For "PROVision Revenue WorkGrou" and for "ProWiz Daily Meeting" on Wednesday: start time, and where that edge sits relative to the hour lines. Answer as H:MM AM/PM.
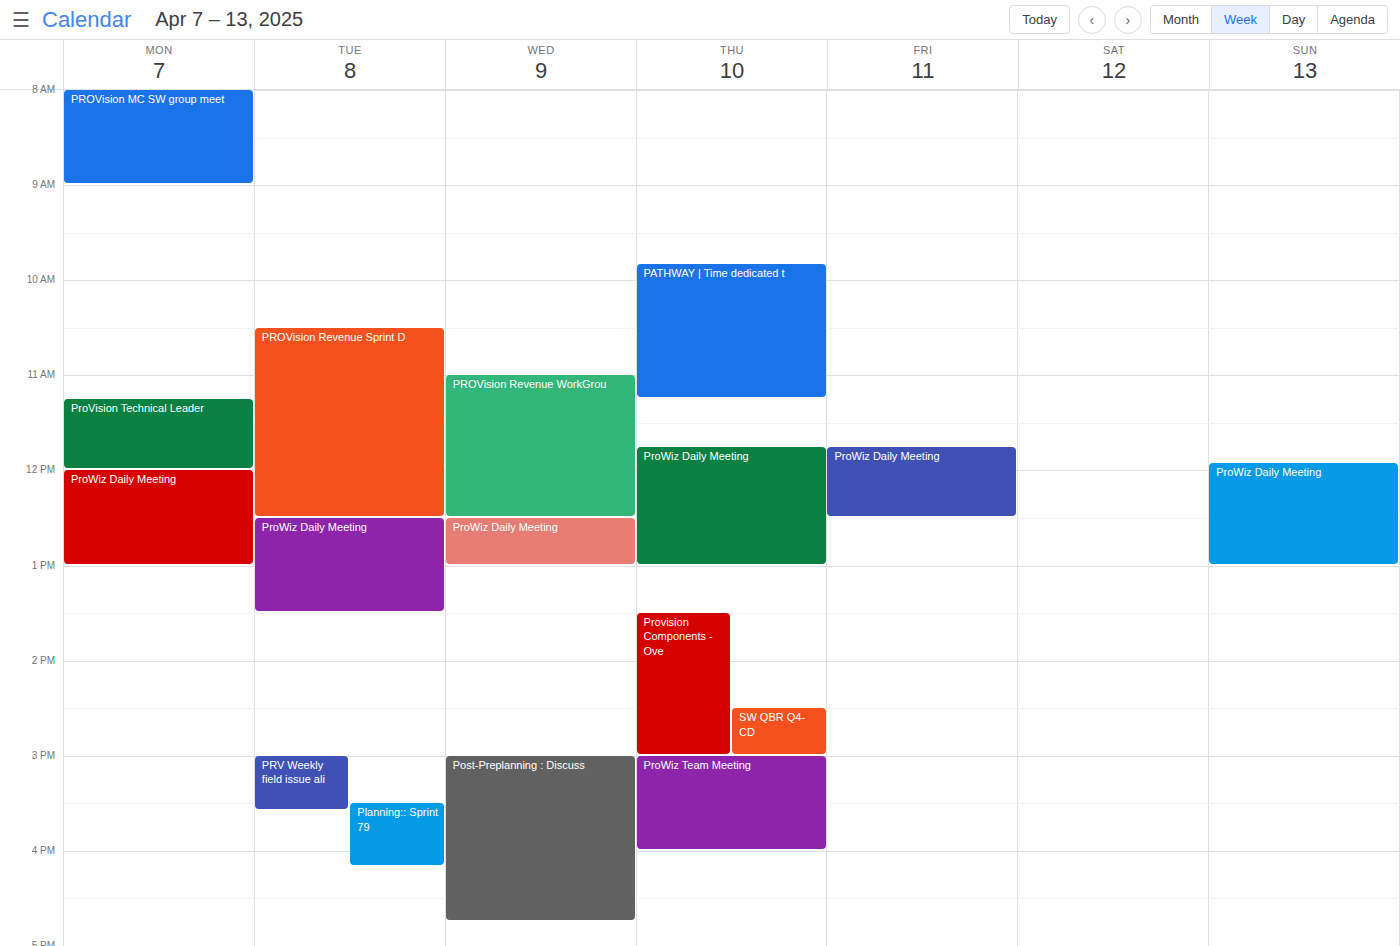
"PROVision Revenue WorkGrou": 11:00 AM, exactly on the 11 AM line. "ProWiz Daily Meeting": 12:30 PM, halfway between the 12 PM and 1 PM lines.